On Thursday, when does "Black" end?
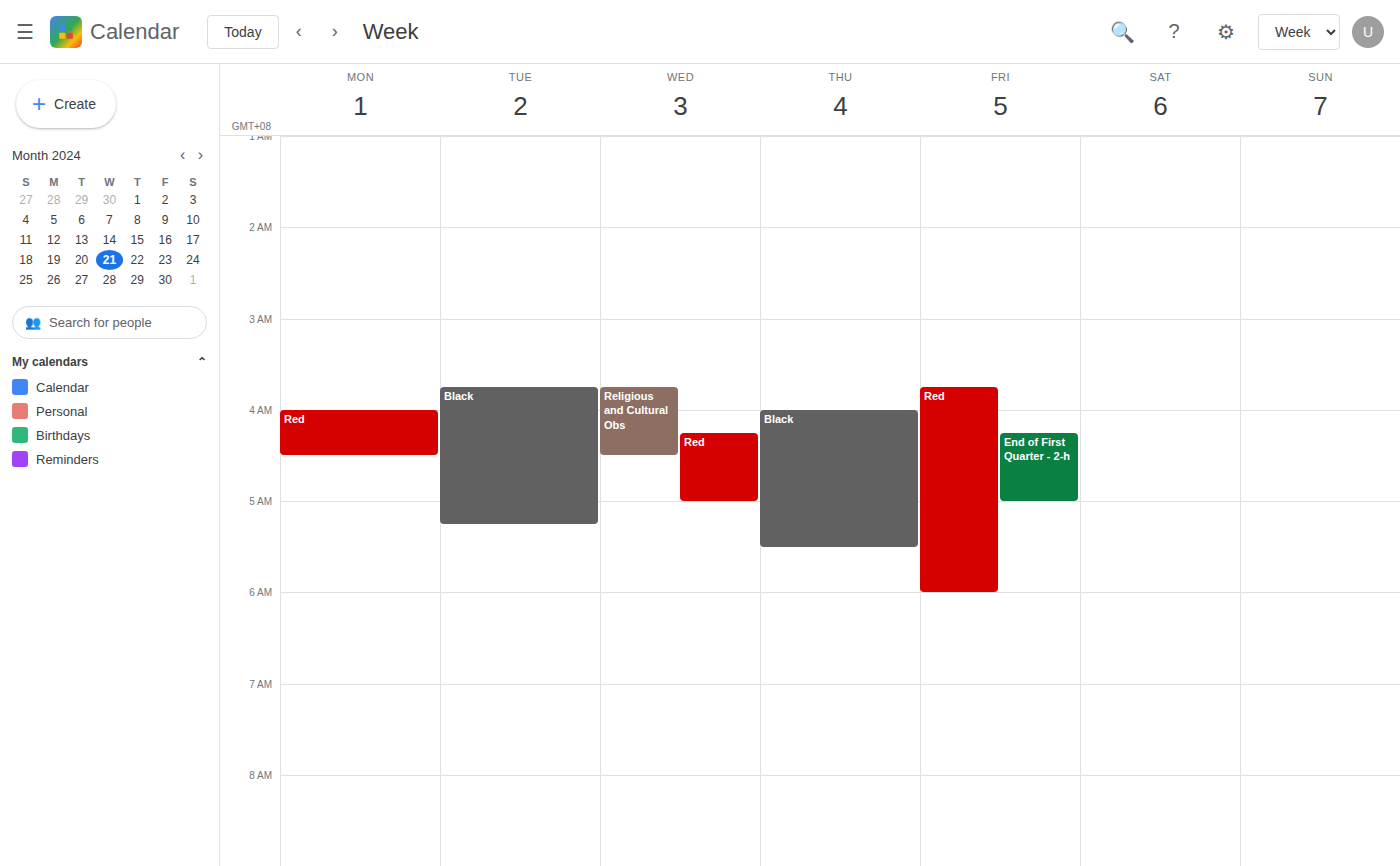
5:30 AM